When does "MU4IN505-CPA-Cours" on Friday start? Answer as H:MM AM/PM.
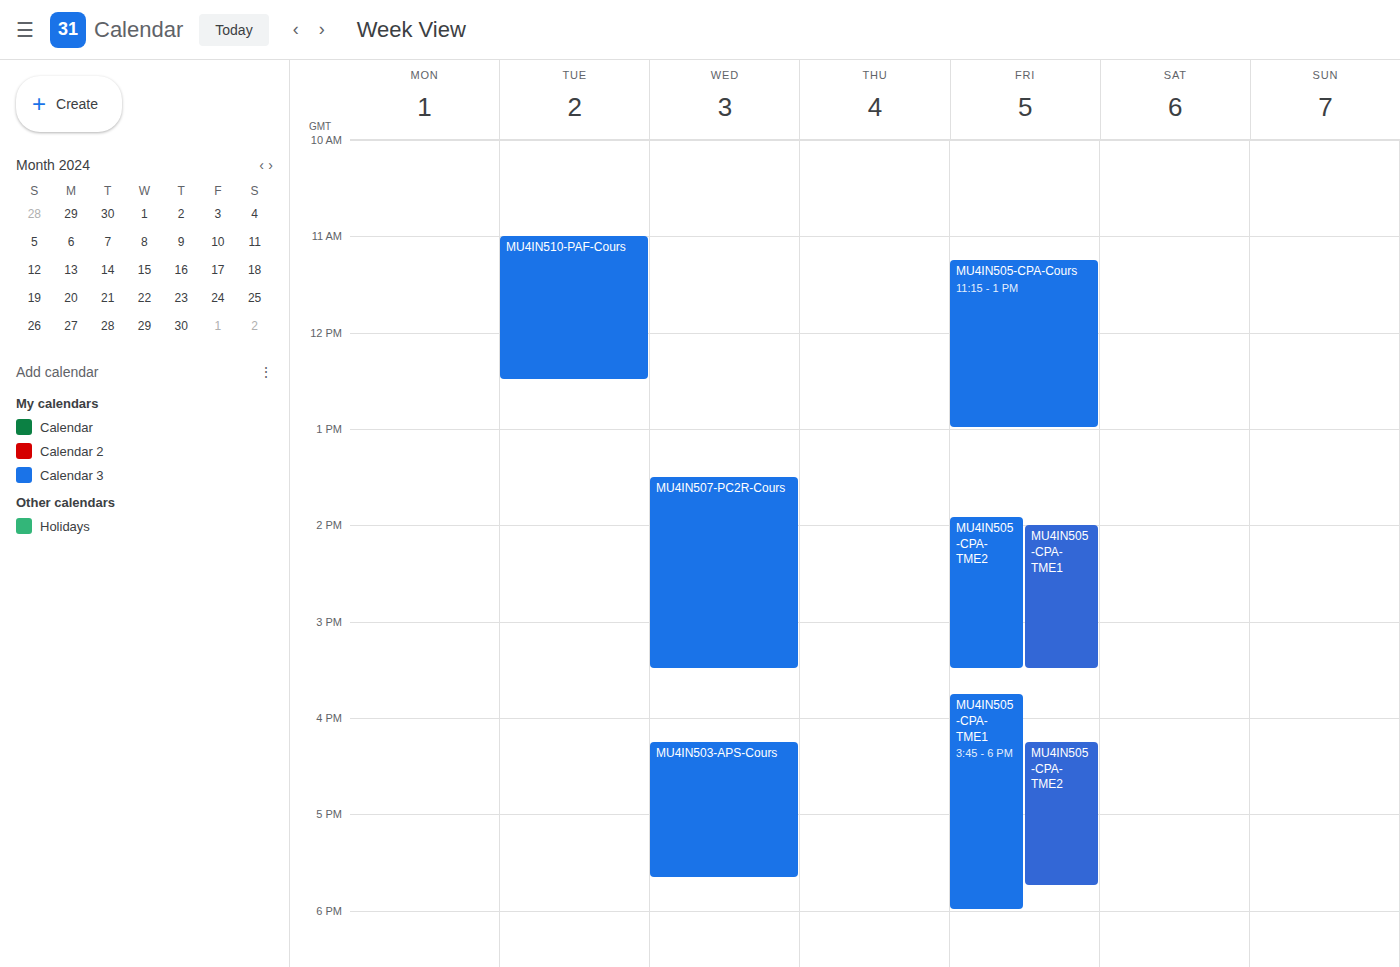
11:15 AM